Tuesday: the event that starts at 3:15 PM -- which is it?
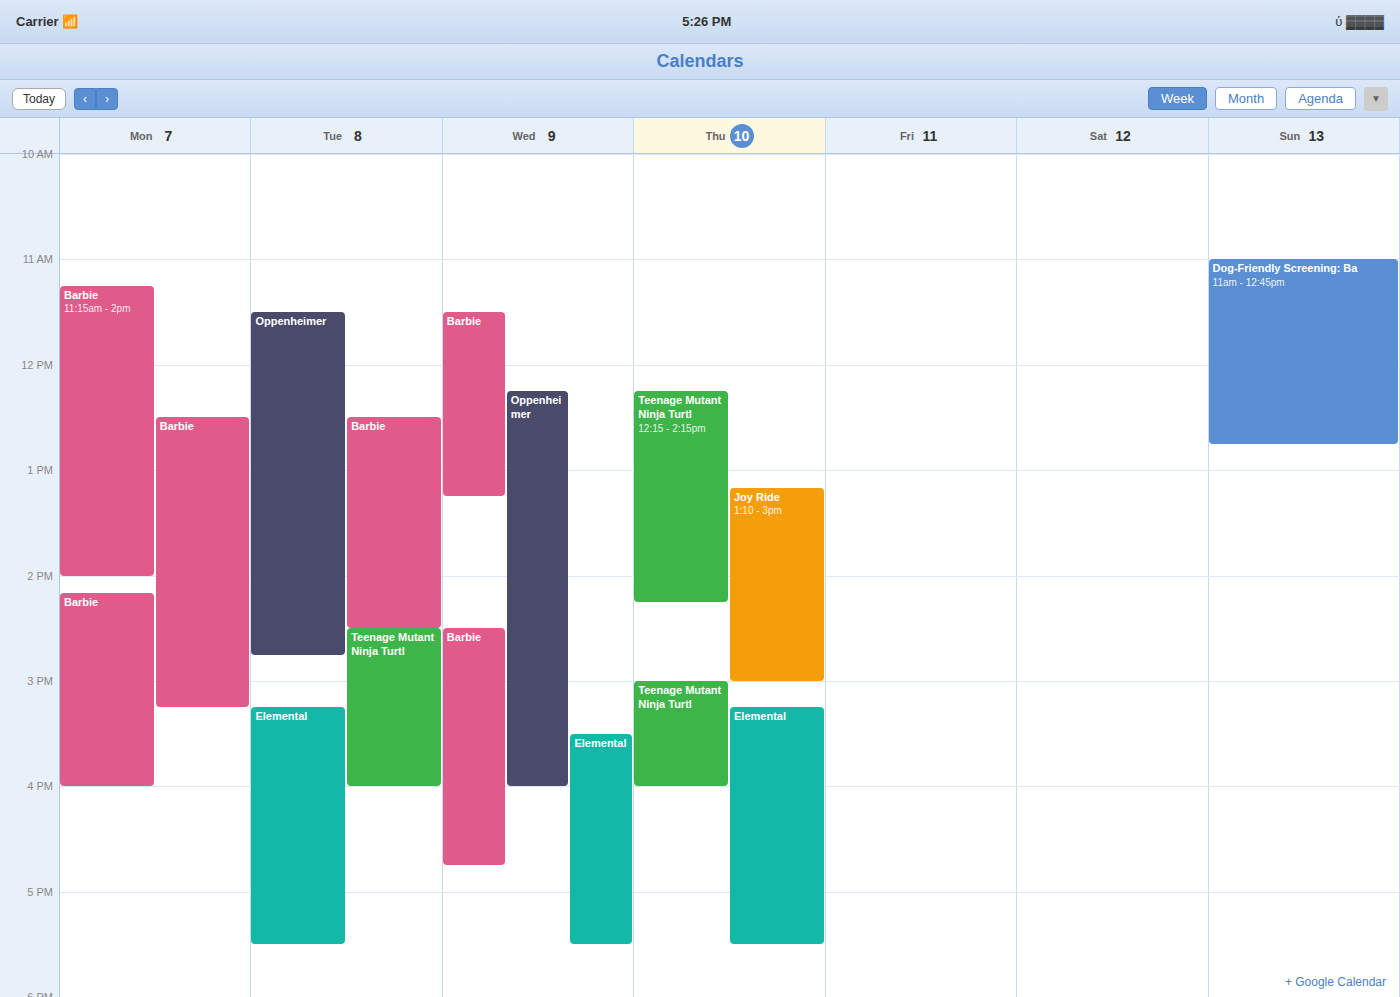
"Elemental"